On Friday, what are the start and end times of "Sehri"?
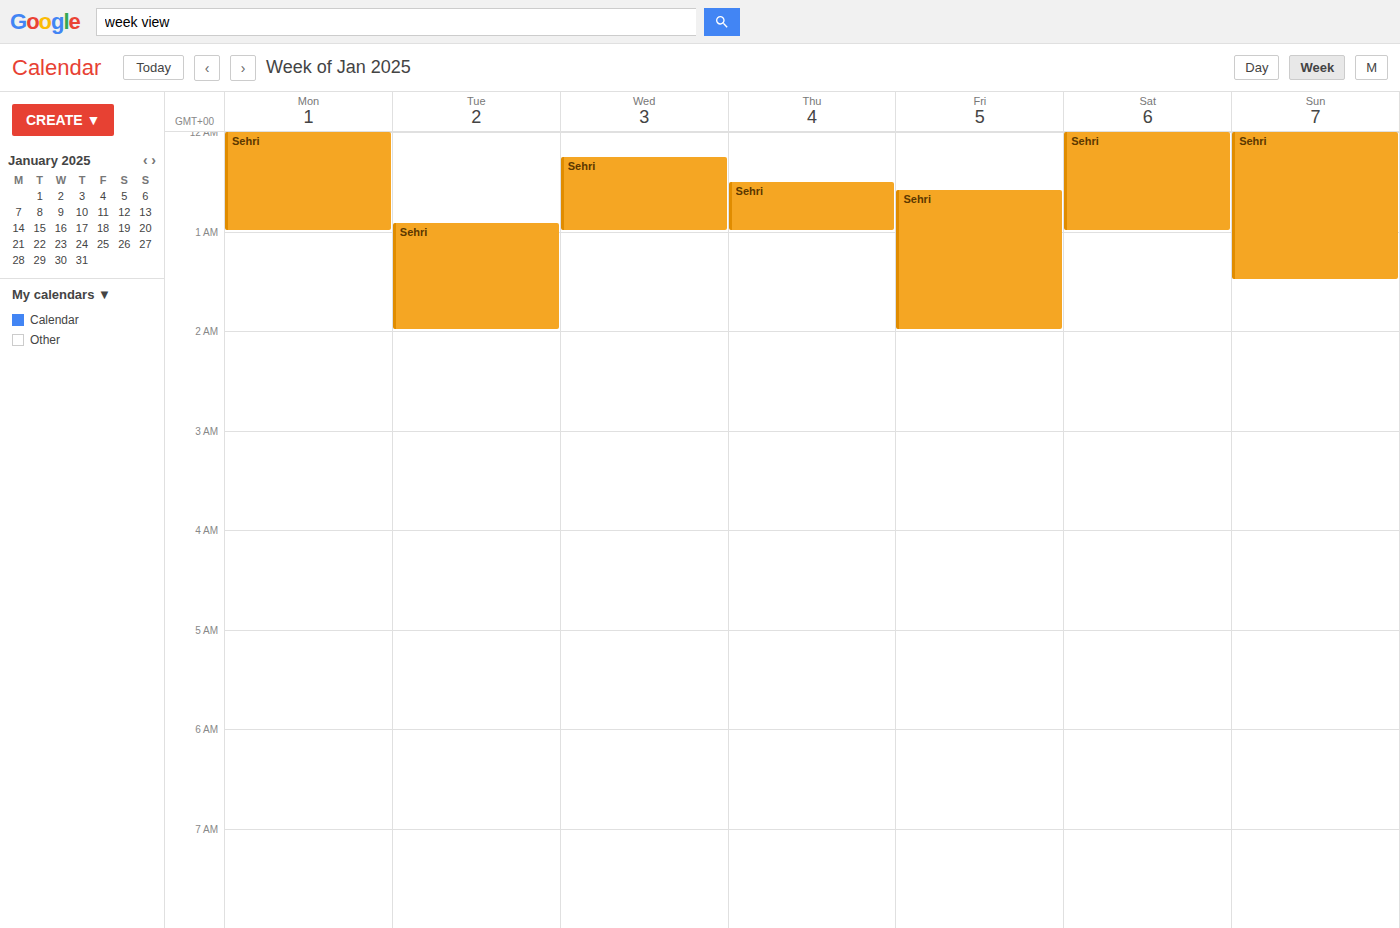
12:35 AM to 2:00 AM